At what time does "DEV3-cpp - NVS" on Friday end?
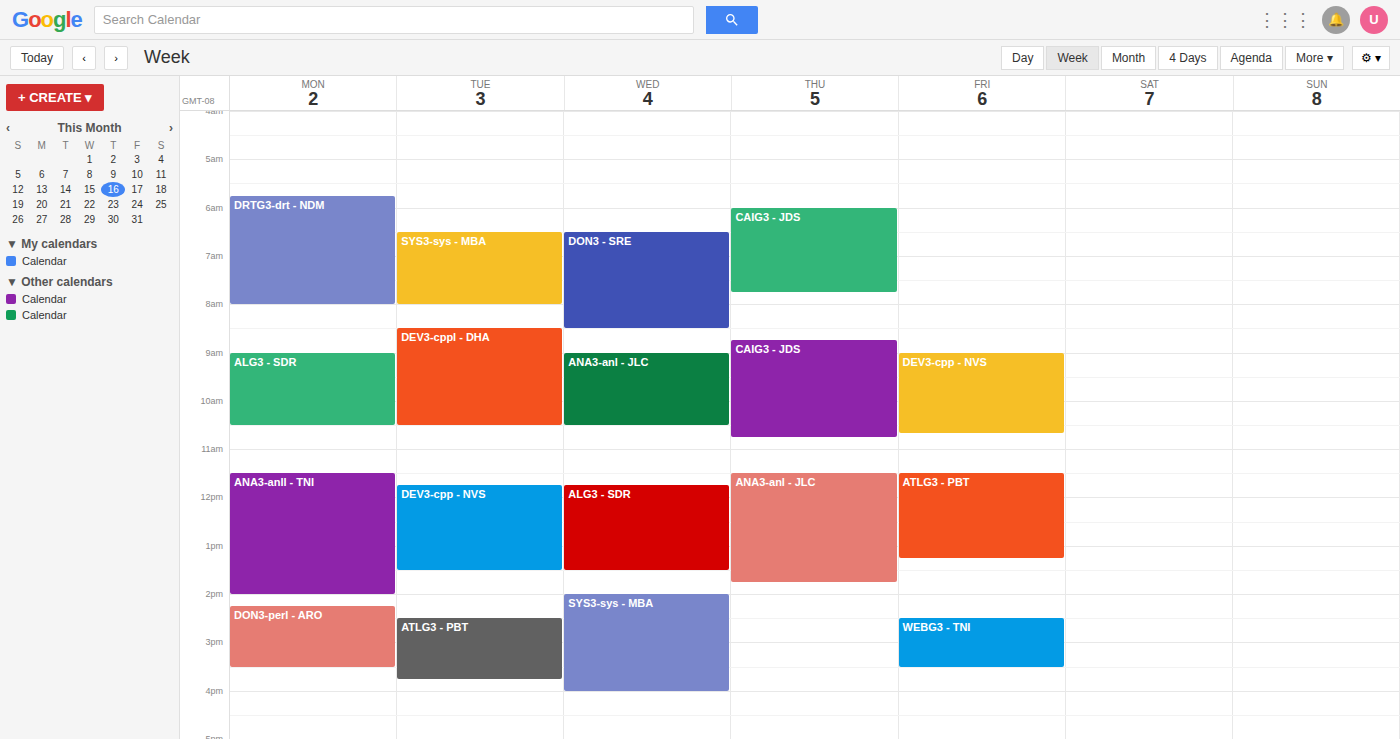
10:40 AM